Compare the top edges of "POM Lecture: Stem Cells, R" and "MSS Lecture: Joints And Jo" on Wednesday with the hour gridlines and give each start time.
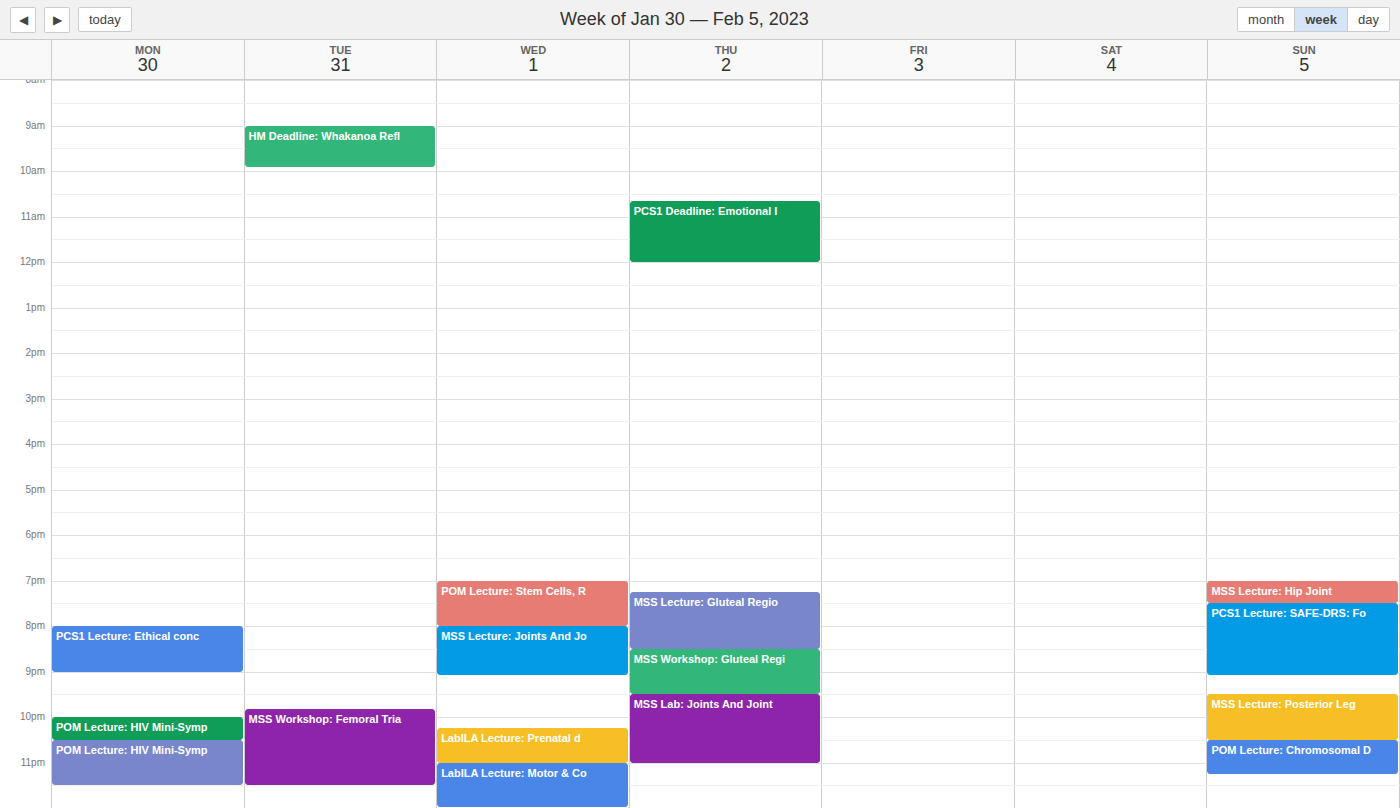
"POM Lecture: Stem Cells, R": 7:00 PM, exactly on the 7 PM line. "MSS Lecture: Joints And Jo": 8:00 PM, exactly on the 8 PM line.